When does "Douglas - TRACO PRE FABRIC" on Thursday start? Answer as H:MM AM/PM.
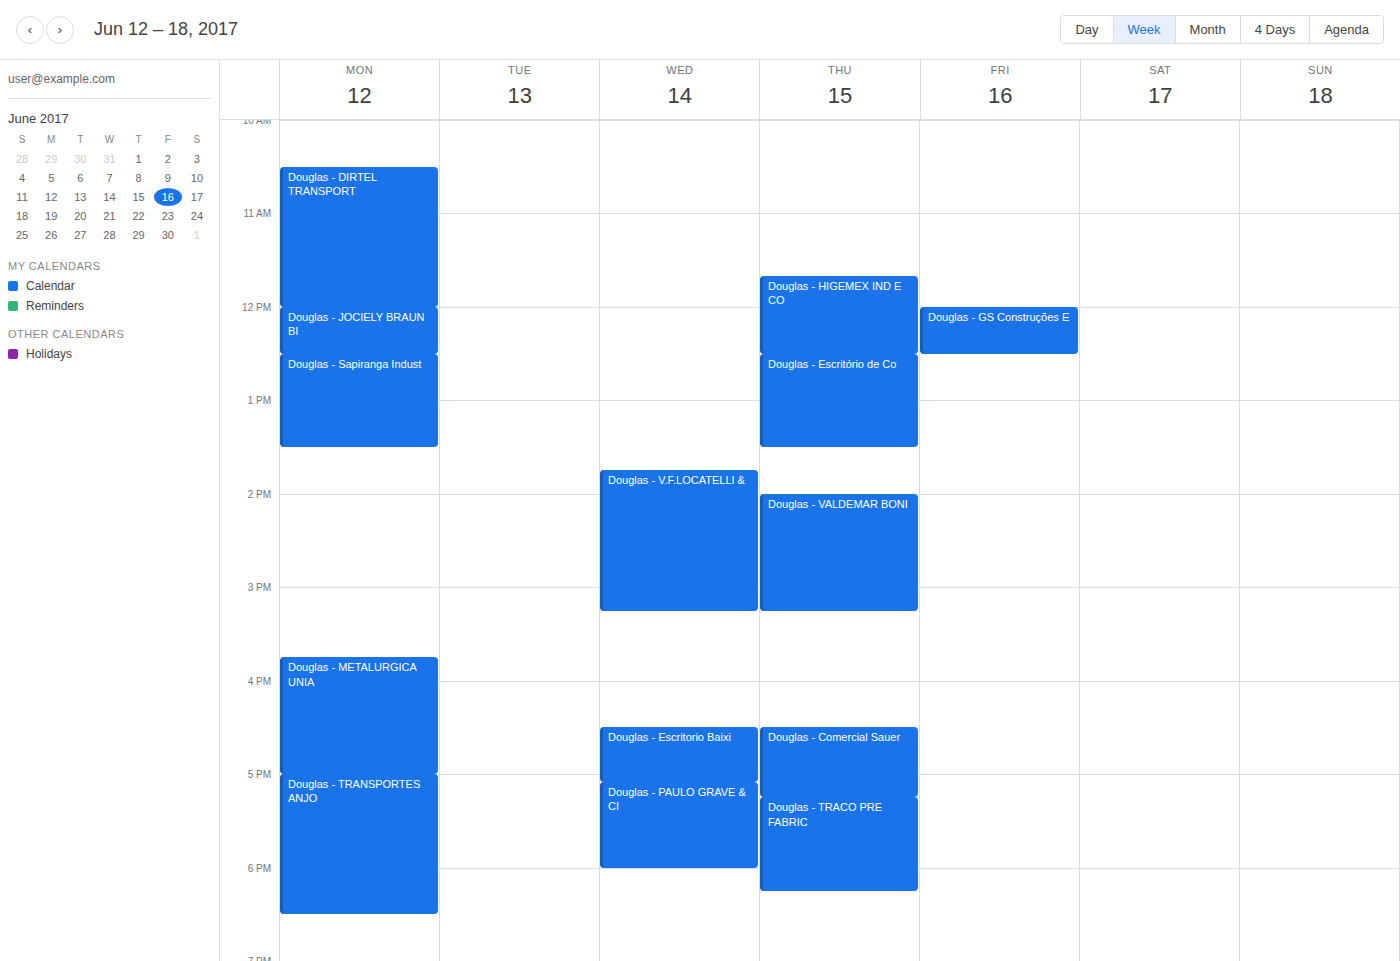
5:15 PM